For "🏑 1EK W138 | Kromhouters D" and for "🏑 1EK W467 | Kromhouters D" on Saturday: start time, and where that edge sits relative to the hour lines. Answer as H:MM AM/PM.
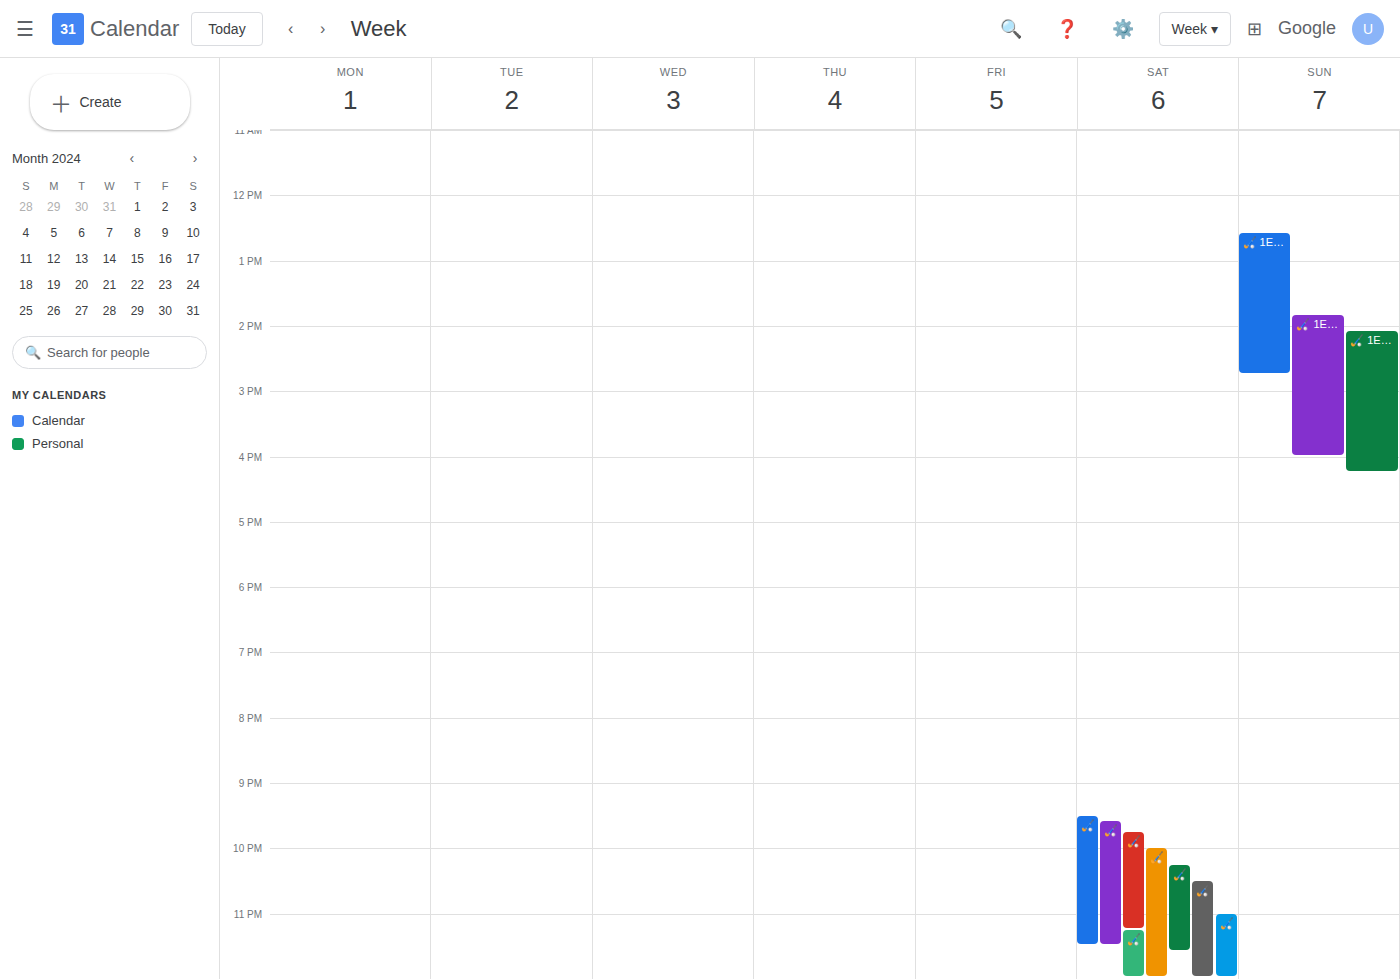
"🏑 1EK W138 | Kromhouters D": 9:45 PM, neither: three quarters of the way from the 9 PM line to the 10 PM line. "🏑 1EK W467 | Kromhouters D": 10:00 PM, exactly on the 10 PM line.